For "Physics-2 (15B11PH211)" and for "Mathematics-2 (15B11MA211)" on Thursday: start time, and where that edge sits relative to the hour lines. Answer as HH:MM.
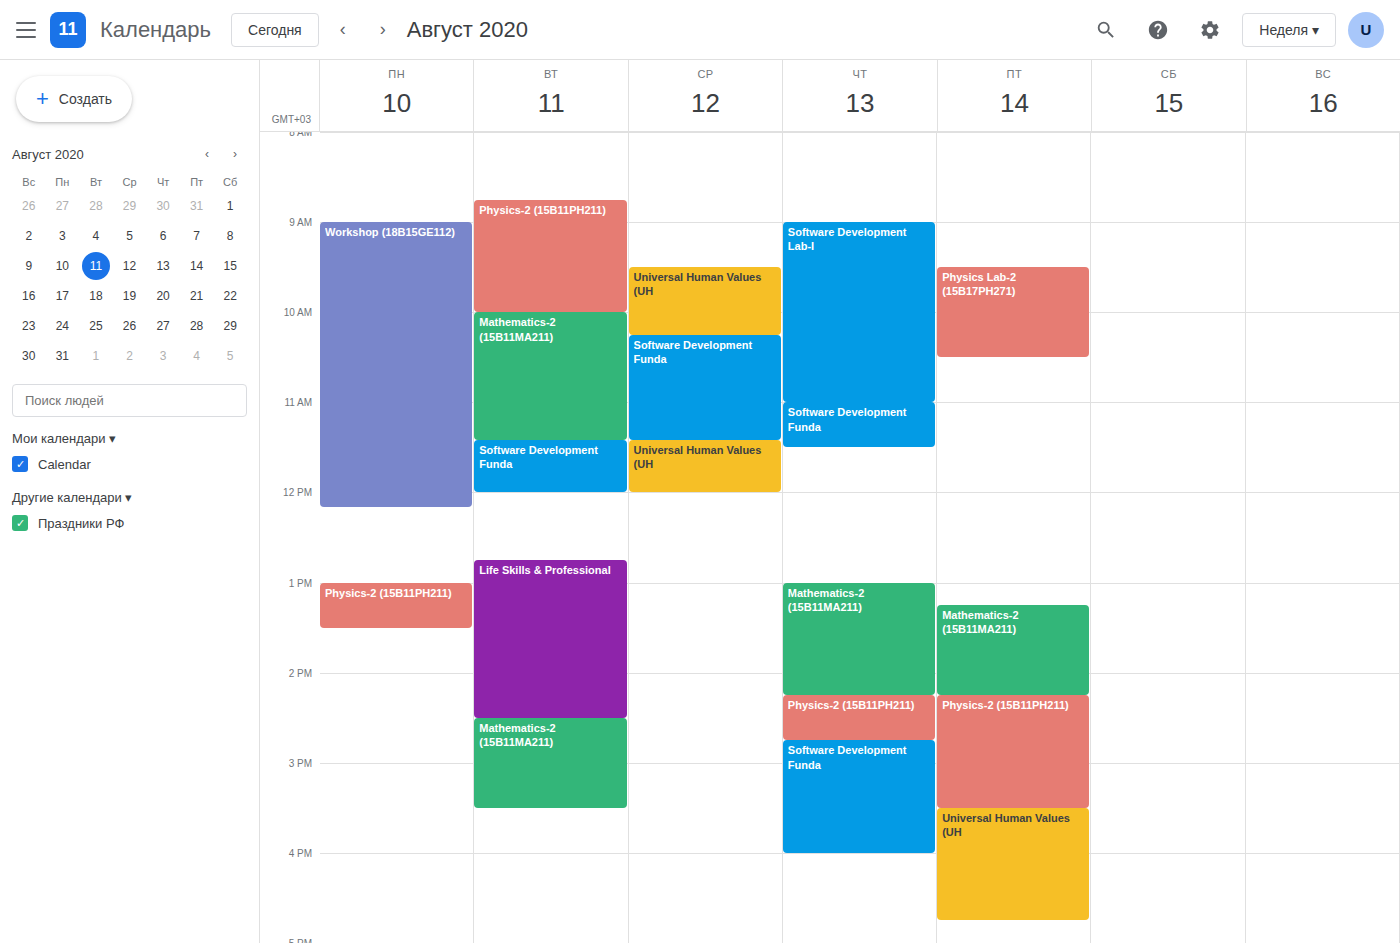
"Physics-2 (15B11PH211)": 14:15, neither: a quarter of the way from the 14:00 line to the 15:00 line. "Mathematics-2 (15B11MA211)": 13:00, exactly on the 13:00 line.